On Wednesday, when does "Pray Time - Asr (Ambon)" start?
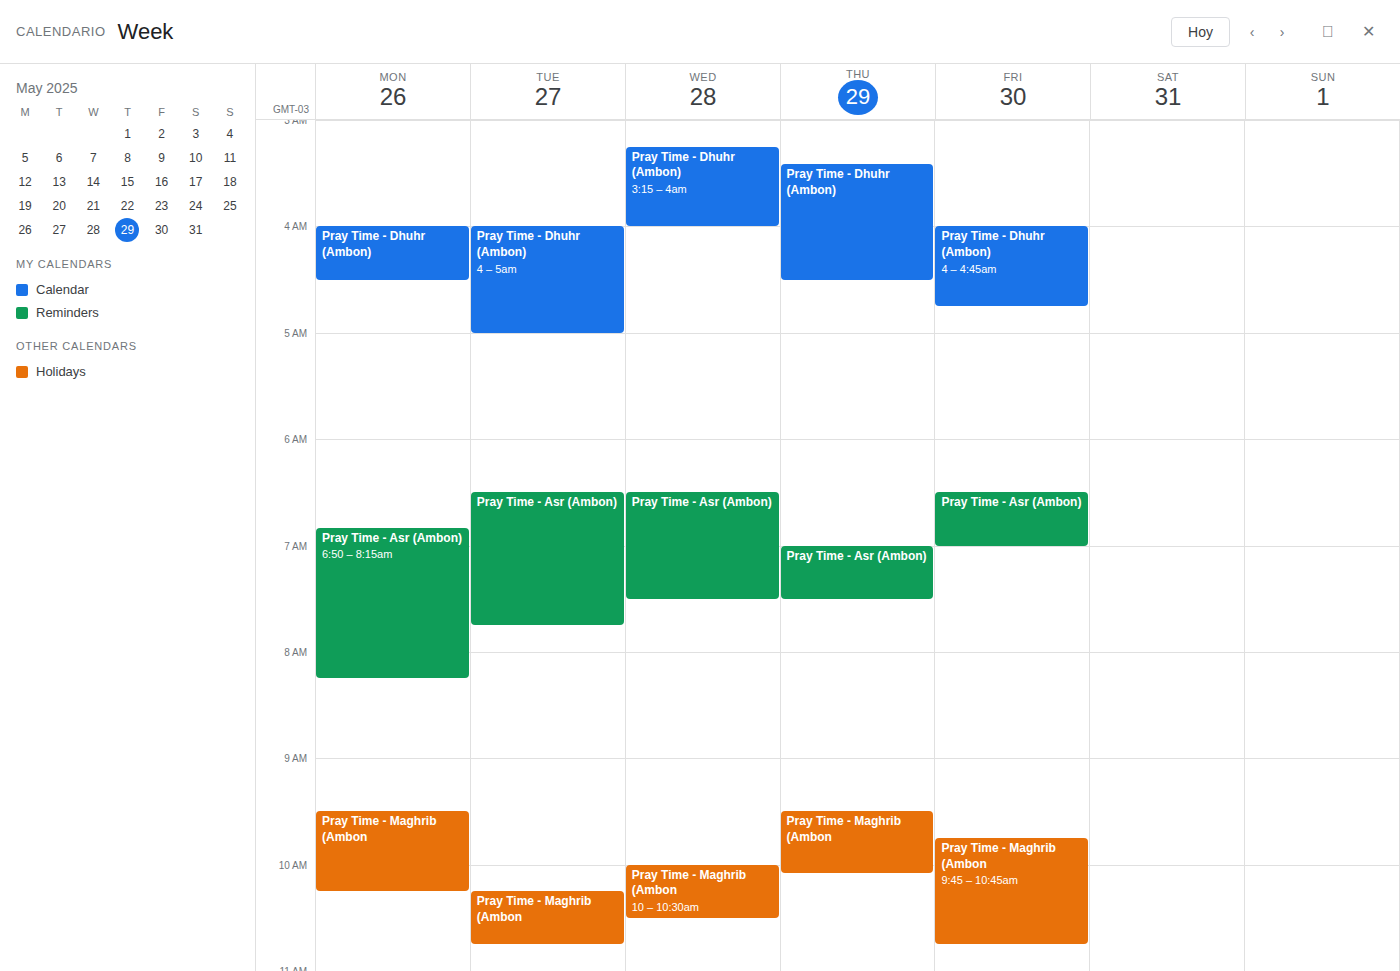
6:30 AM